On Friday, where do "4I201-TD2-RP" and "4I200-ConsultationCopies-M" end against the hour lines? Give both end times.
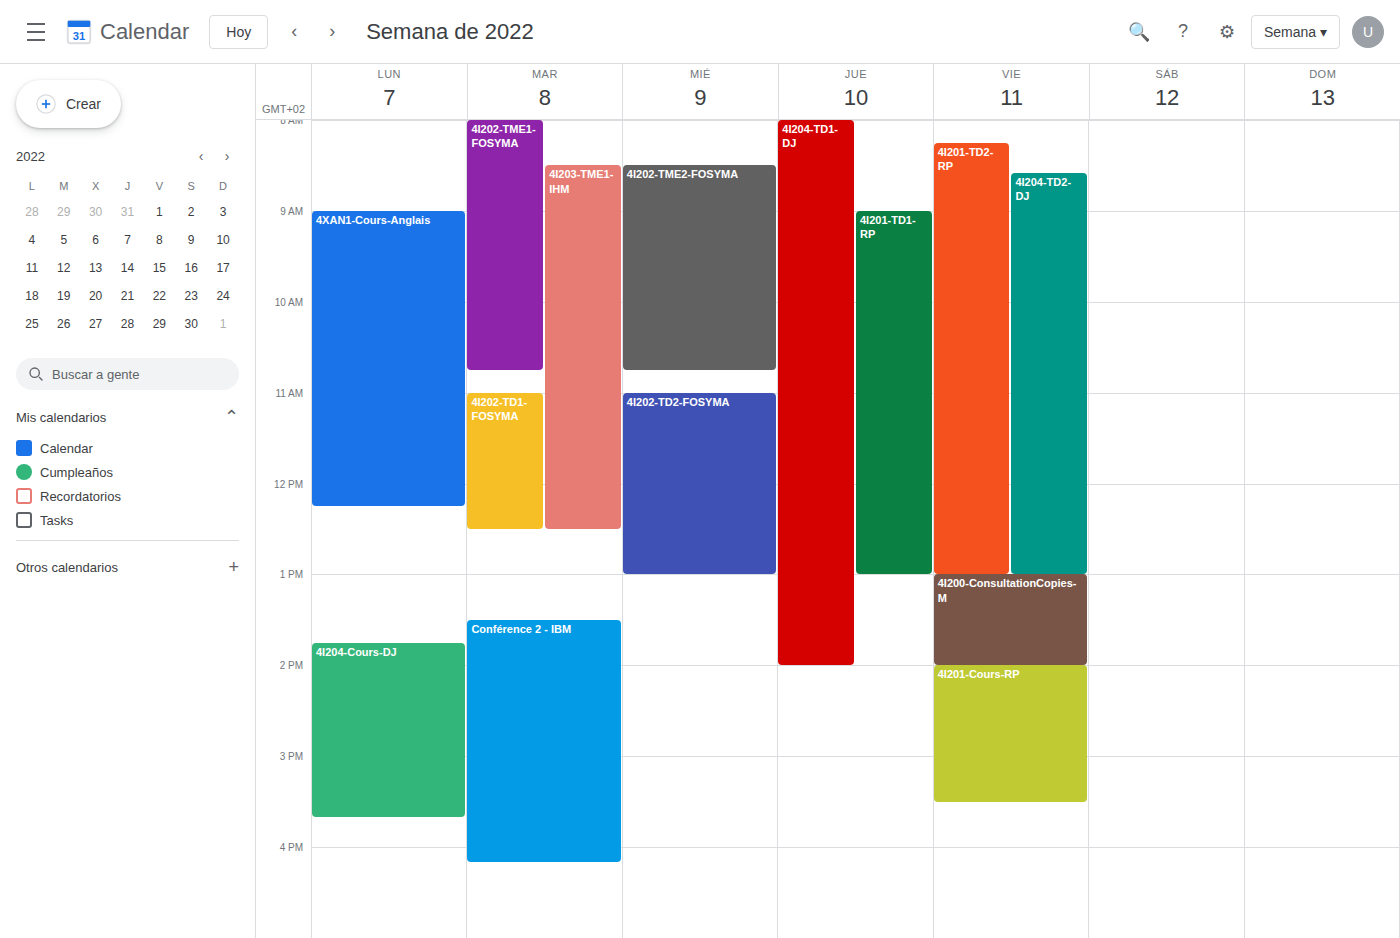
"4I201-TD2-RP": 13:00, exactly on the 13:00 line. "4I200-ConsultationCopies-M": 14:00, exactly on the 14:00 line.